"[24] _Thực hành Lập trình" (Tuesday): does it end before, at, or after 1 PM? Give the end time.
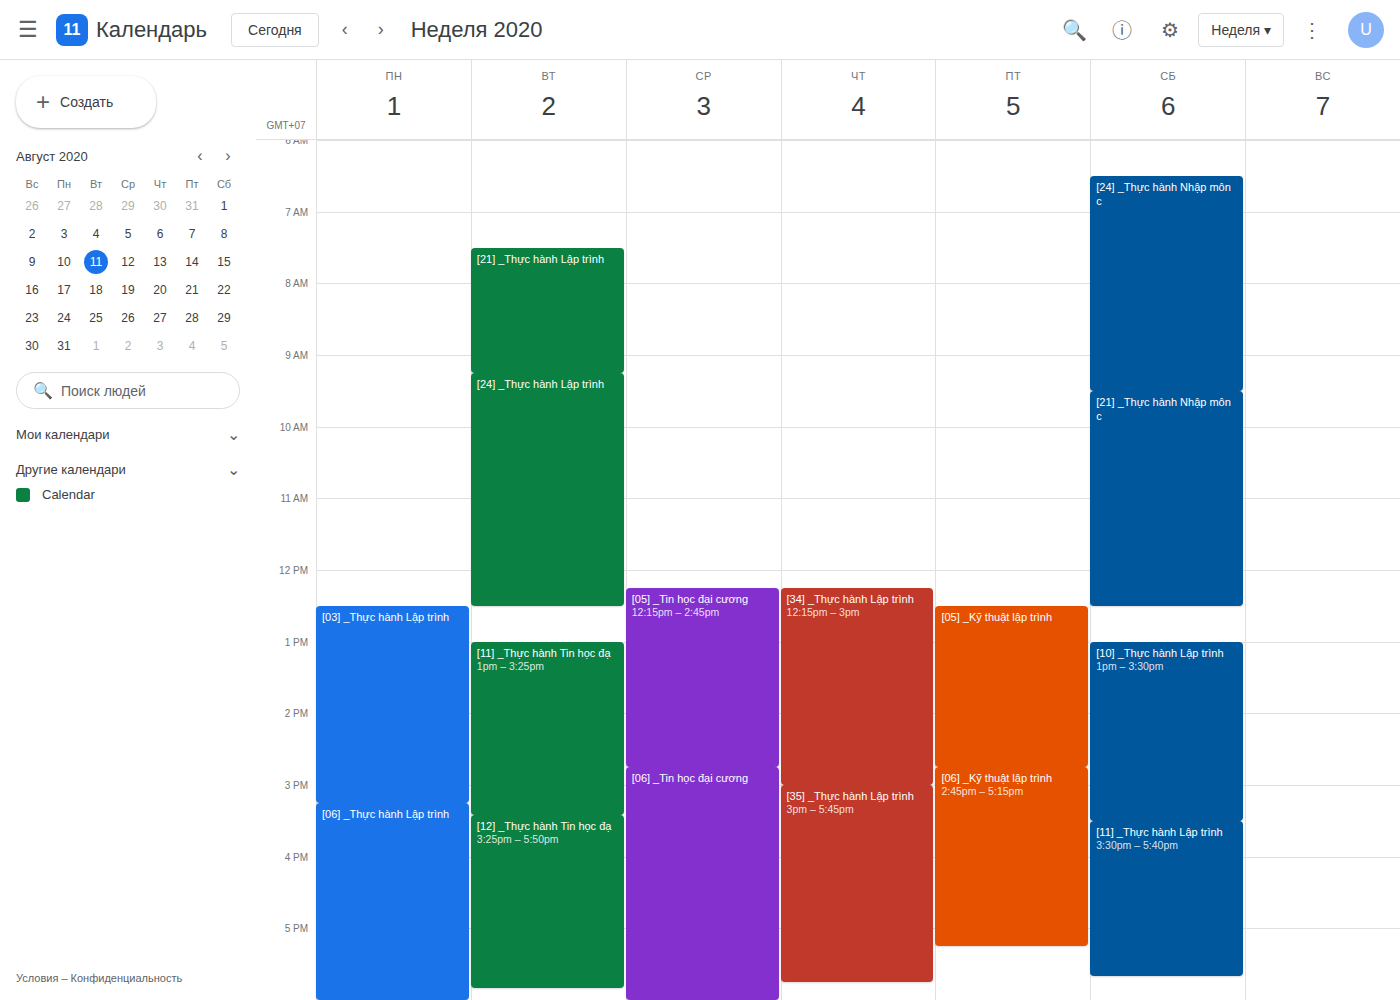
12:30 PM -- before 1 PM, 30 minutes above the 1 PM line.